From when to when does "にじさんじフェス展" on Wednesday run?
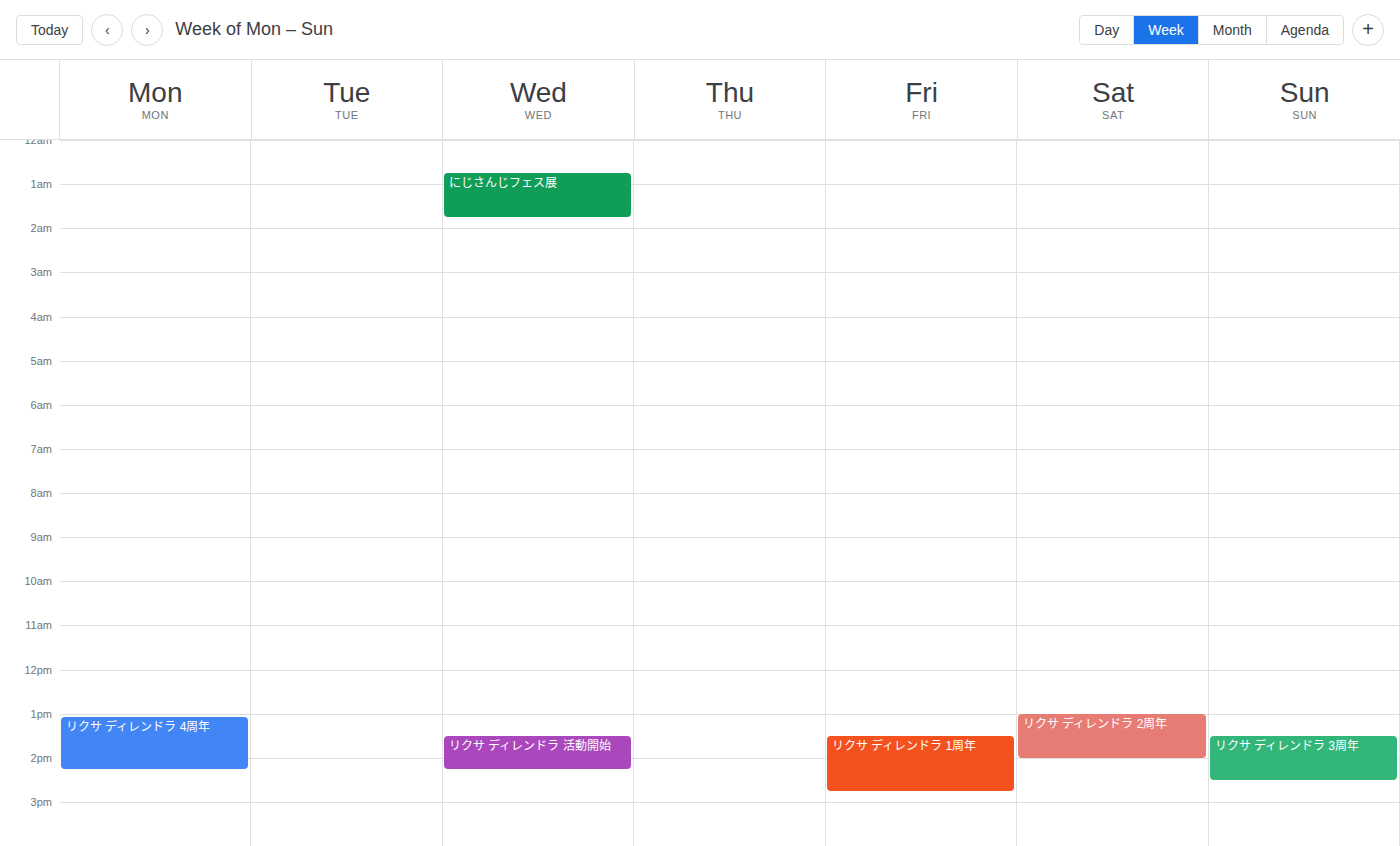
12:45 AM to 1:45 AM